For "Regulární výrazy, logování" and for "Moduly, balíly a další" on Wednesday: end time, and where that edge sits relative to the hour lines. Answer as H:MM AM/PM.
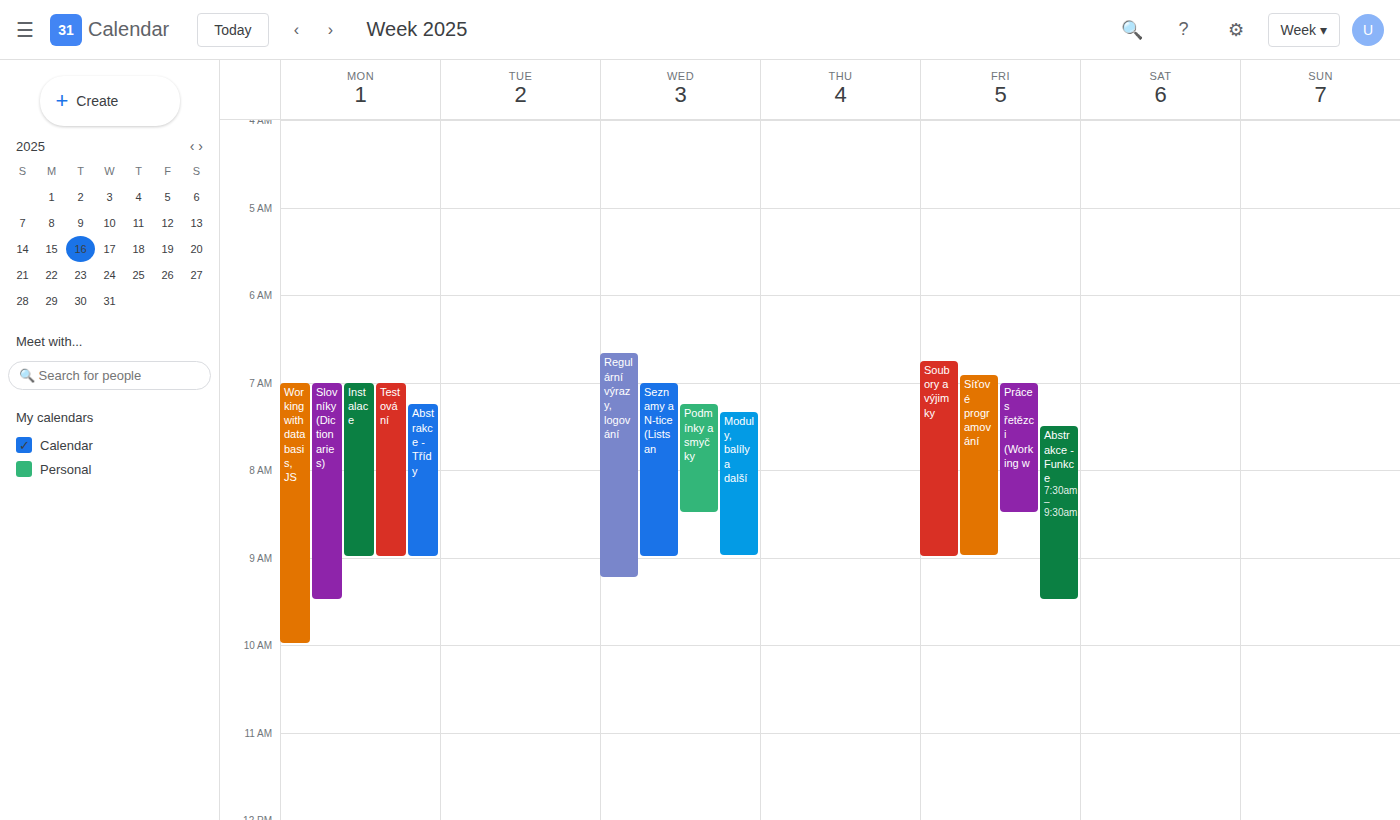
"Regulární výrazy, logování": 9:15 AM, neither: a quarter of the way from the 9 AM line to the 10 AM line. "Moduly, balíly a další": 9:00 AM, exactly on the 9 AM line.